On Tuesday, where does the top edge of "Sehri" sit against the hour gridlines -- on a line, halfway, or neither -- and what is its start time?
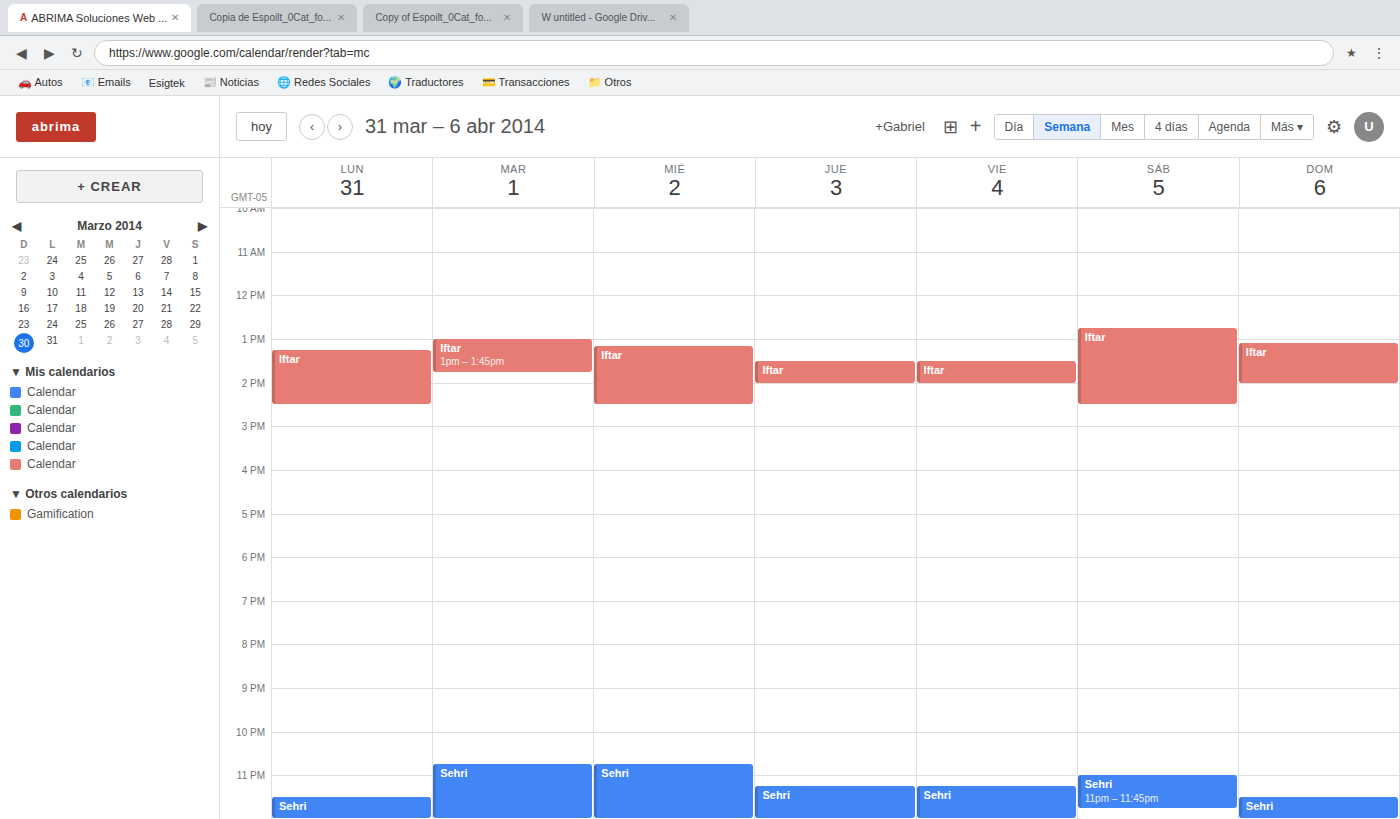
10:45 PM -- neither: three quarters of the way from the 10 PM line to the 11 PM line.